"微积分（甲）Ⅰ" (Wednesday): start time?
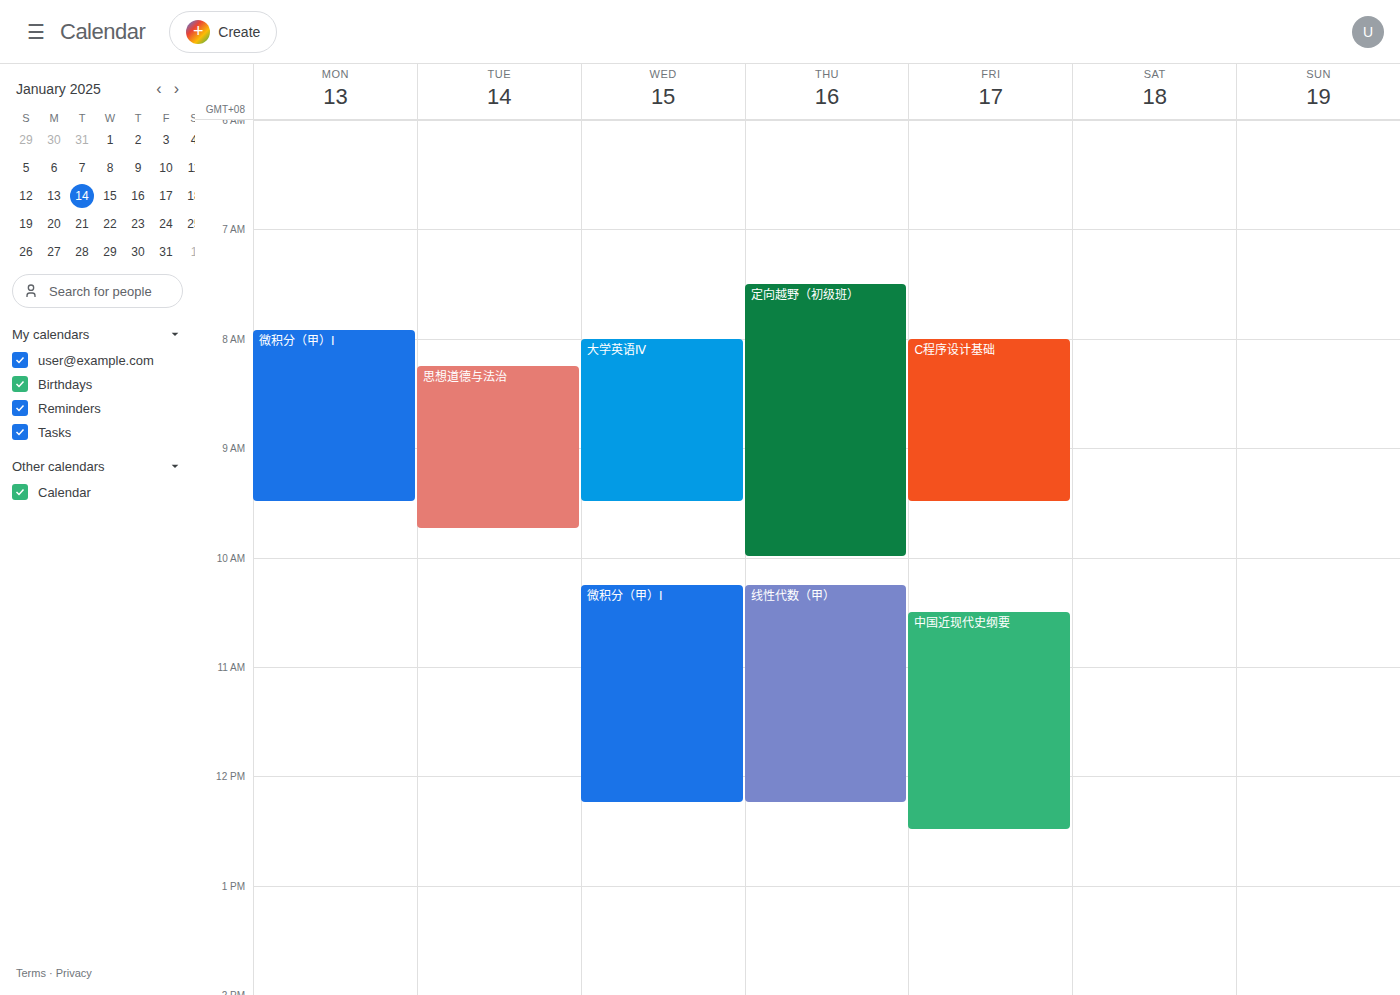
10:15 AM